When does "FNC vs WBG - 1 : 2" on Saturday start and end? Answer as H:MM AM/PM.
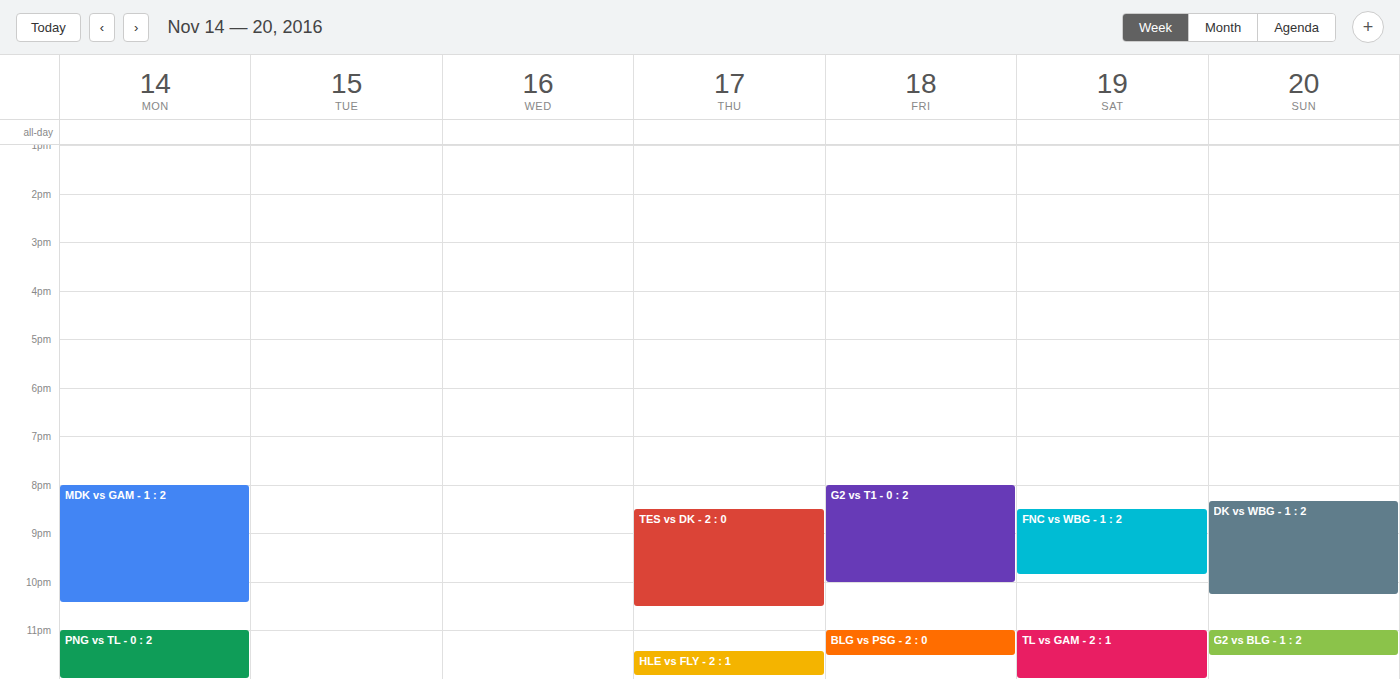
8:30 PM to 9:50 PM